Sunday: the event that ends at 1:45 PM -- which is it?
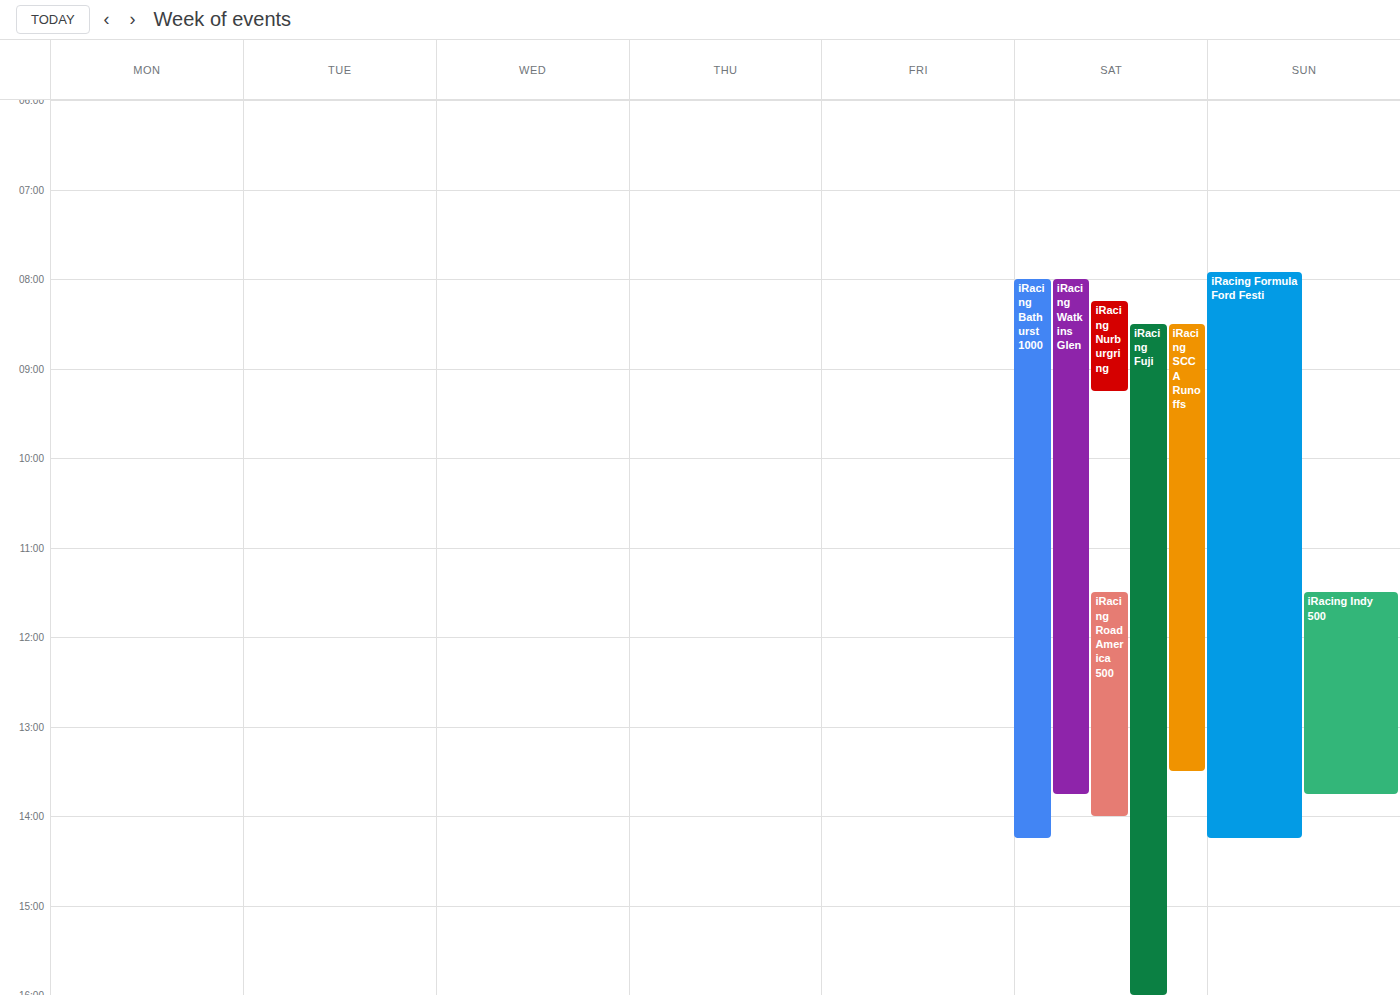
"iRacing Indy 500"